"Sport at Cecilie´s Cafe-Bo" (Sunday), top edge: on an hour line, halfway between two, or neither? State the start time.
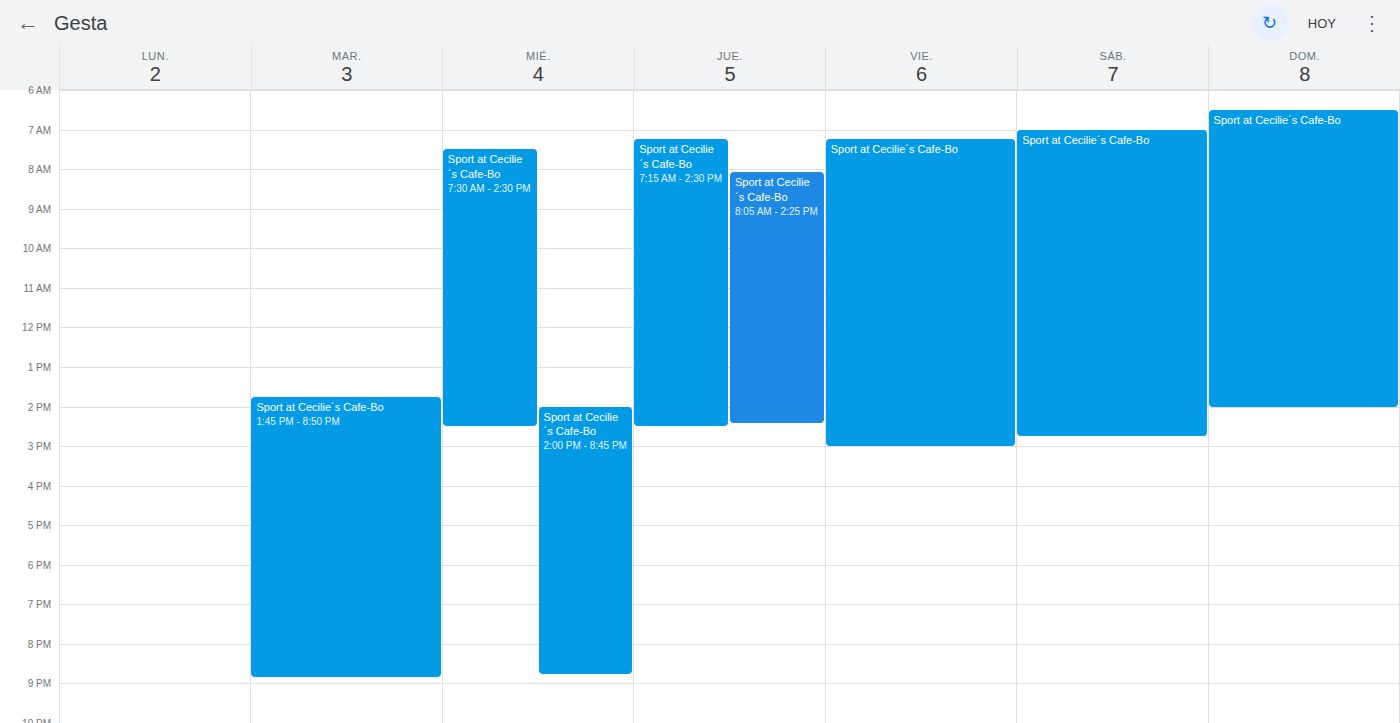
6:30 AM -- halfway between the 6 AM and 7 AM lines.